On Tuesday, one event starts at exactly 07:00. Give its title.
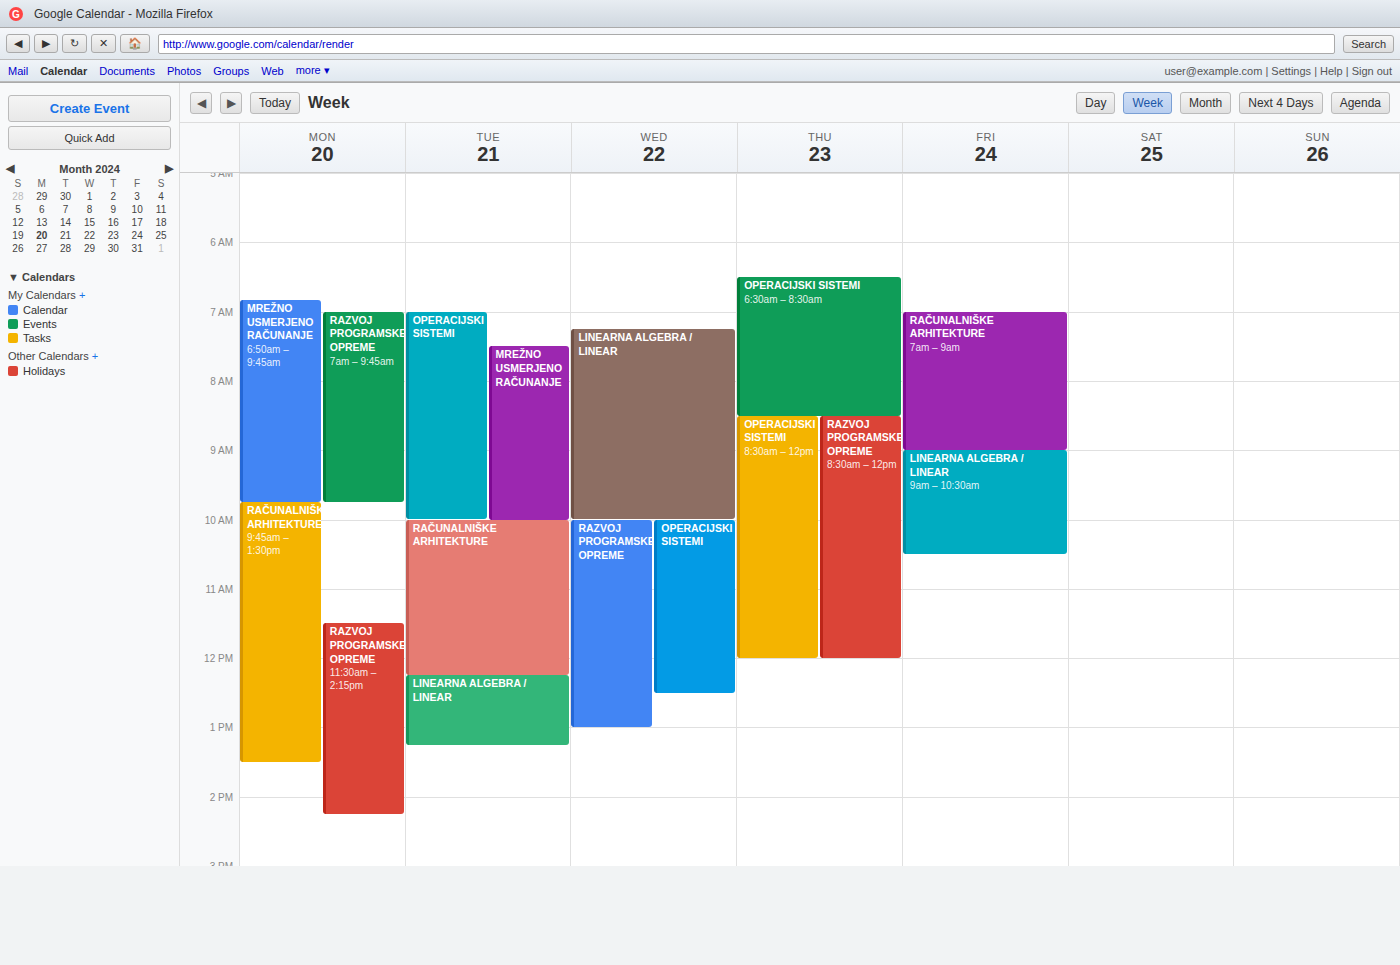
"OPERACIJSKI SISTEMI"